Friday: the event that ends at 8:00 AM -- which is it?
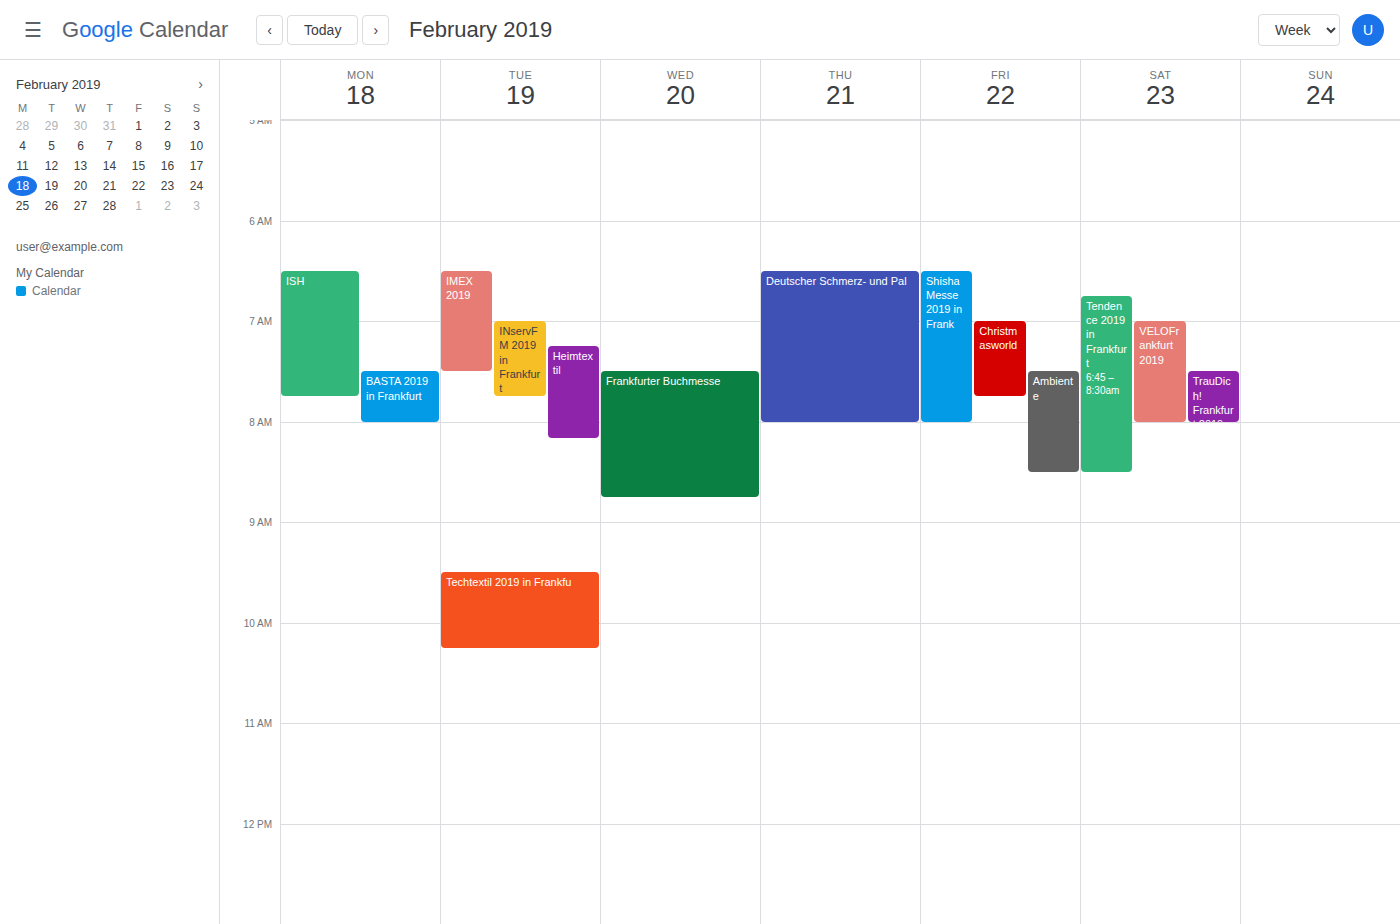
"Shisha Messe 2019 in Frank"